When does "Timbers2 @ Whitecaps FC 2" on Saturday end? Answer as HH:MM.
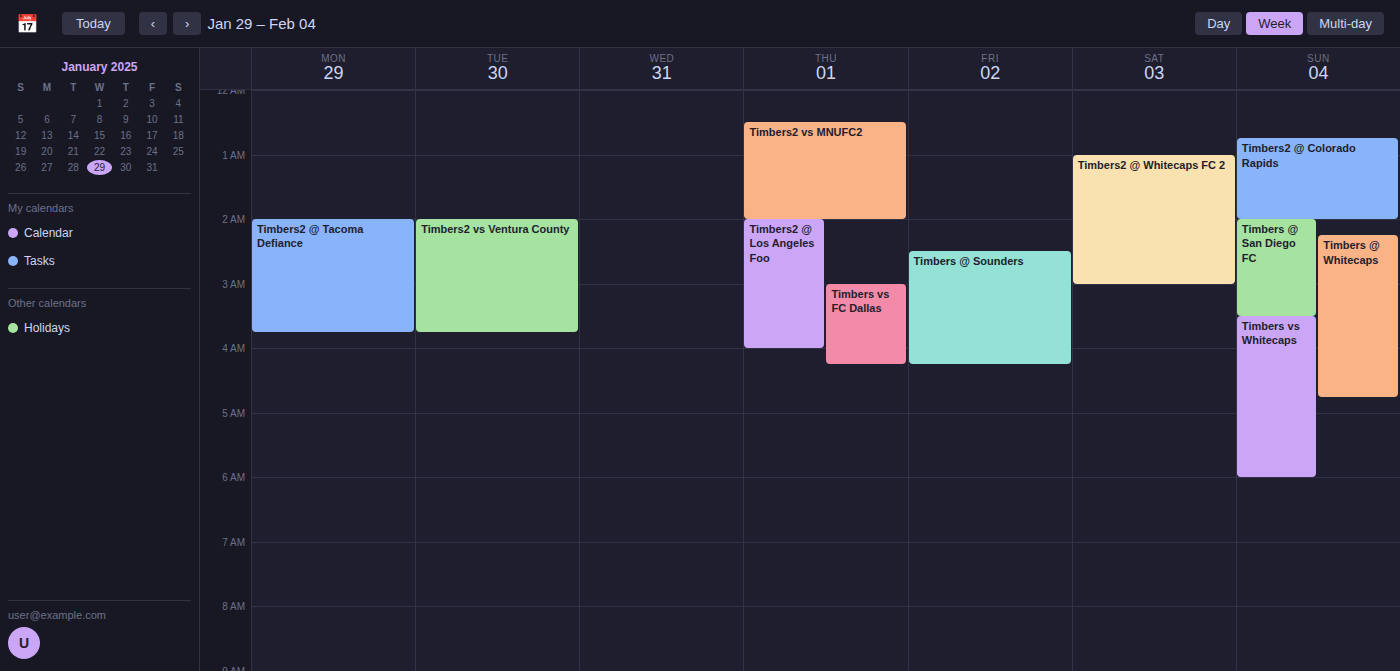
03:00